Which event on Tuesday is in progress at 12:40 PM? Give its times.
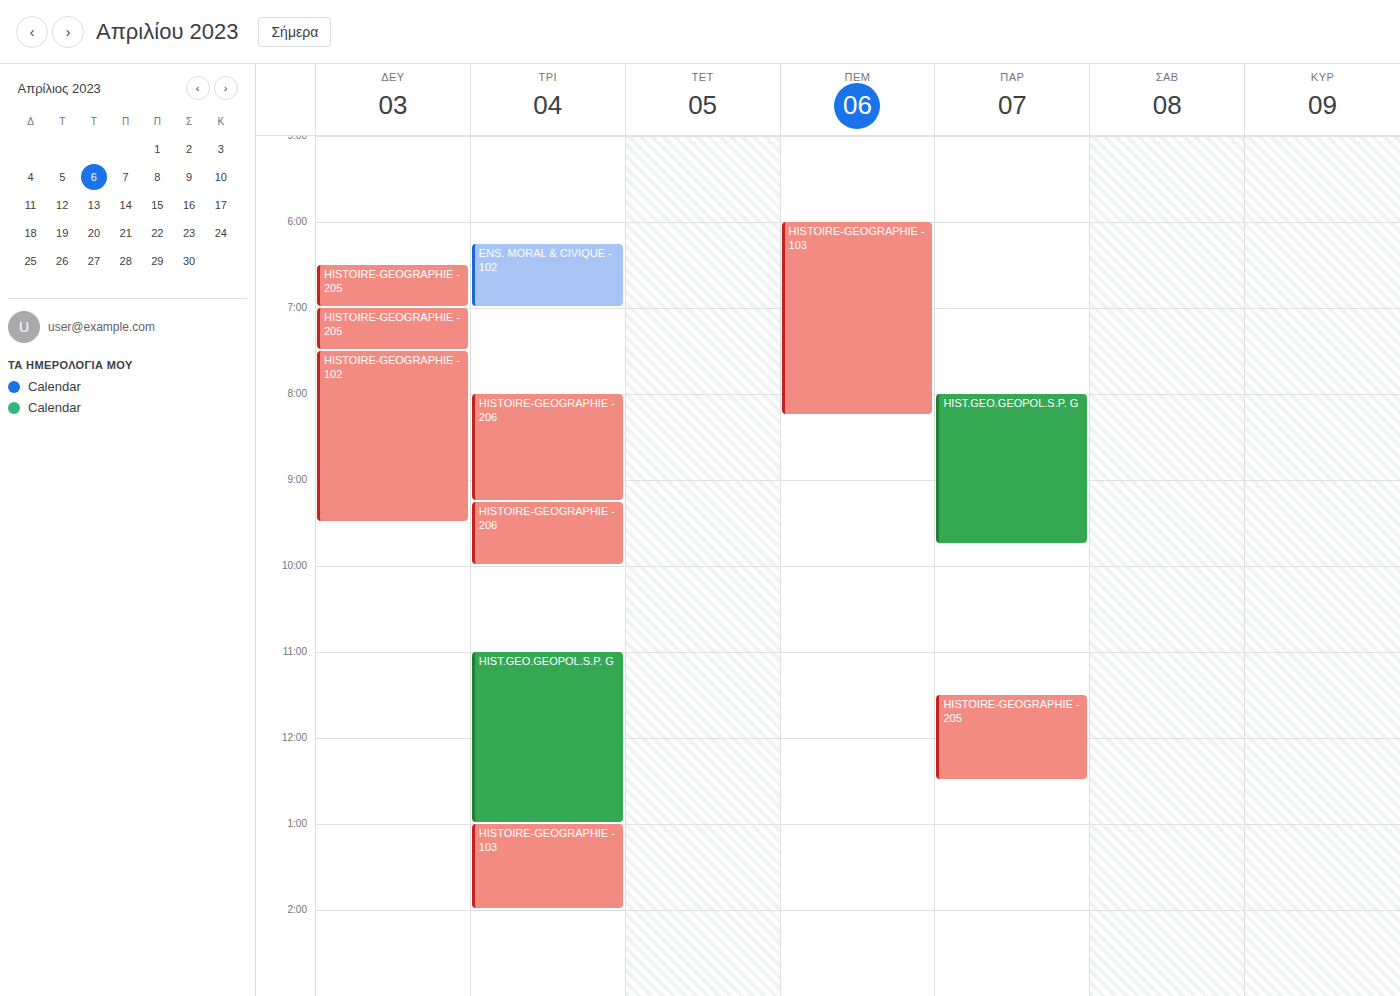
"HIST.GEO.GEOPOL.S.P. G", 11:00 AM to 1:00 PM